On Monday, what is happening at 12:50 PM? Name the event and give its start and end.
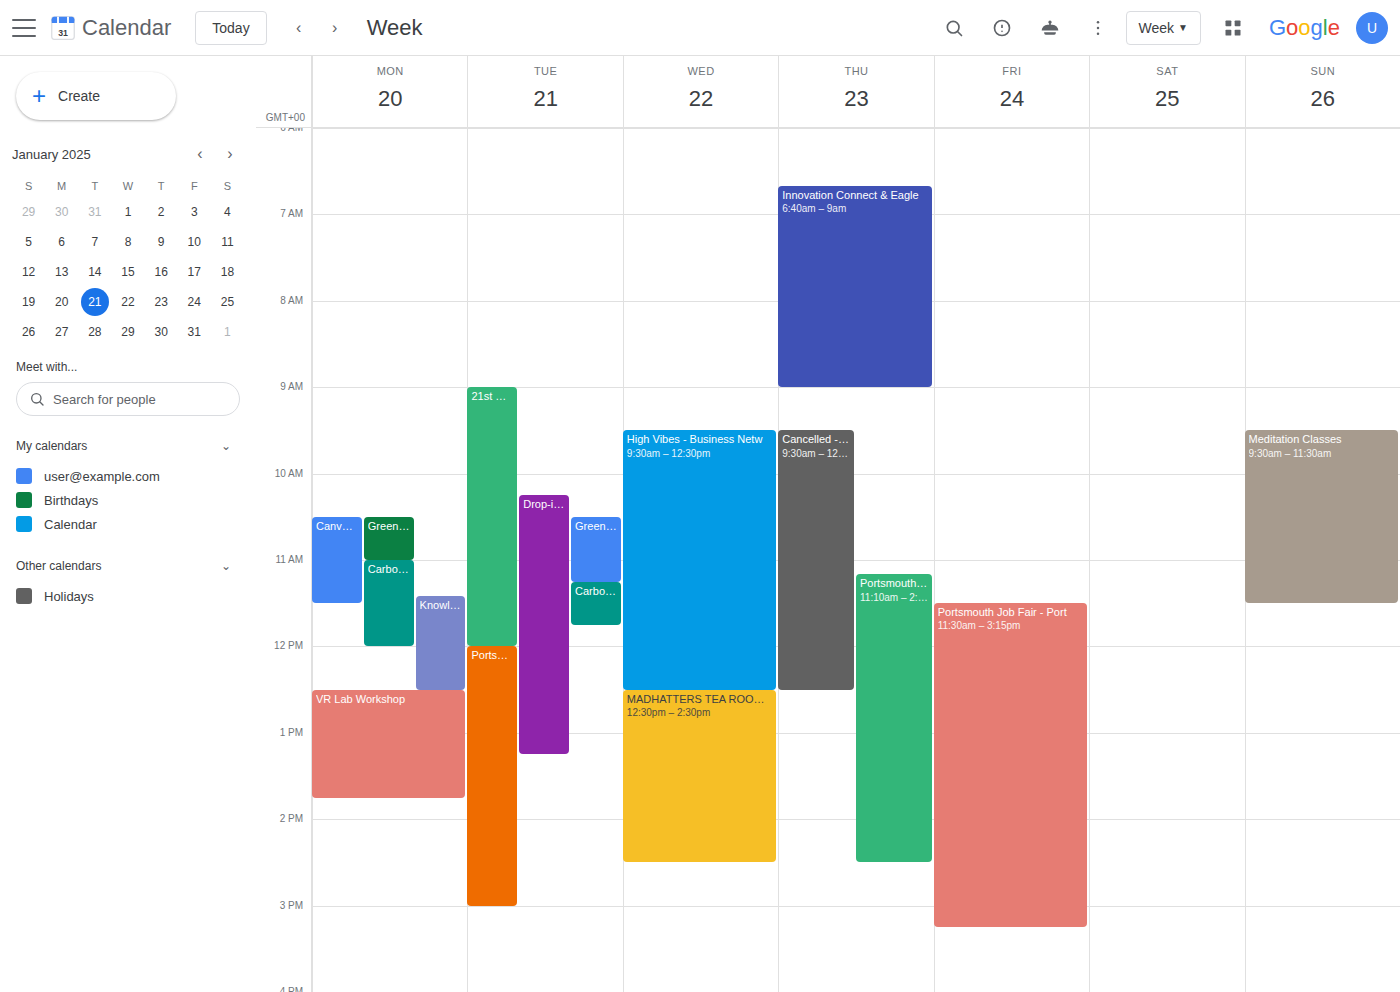
"VR Lab Workshop", 12:30 PM to 1:45 PM